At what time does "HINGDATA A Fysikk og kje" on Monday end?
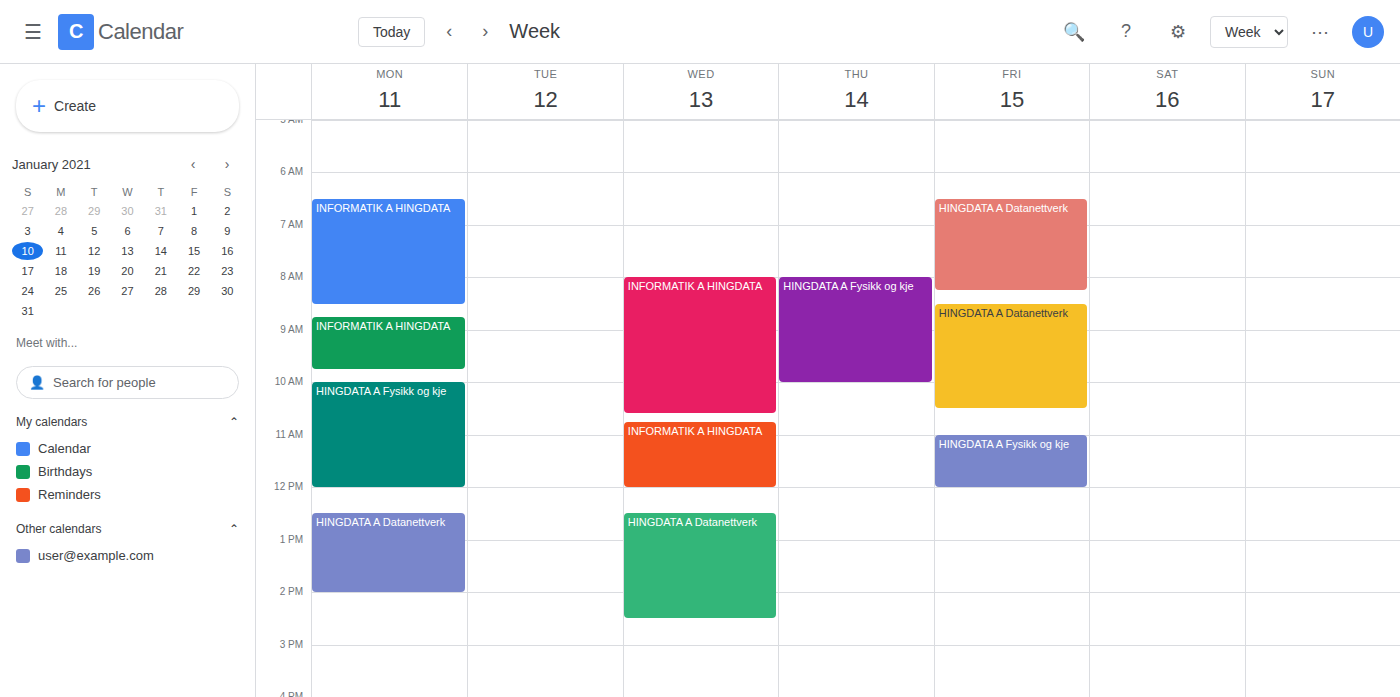
12:00 PM